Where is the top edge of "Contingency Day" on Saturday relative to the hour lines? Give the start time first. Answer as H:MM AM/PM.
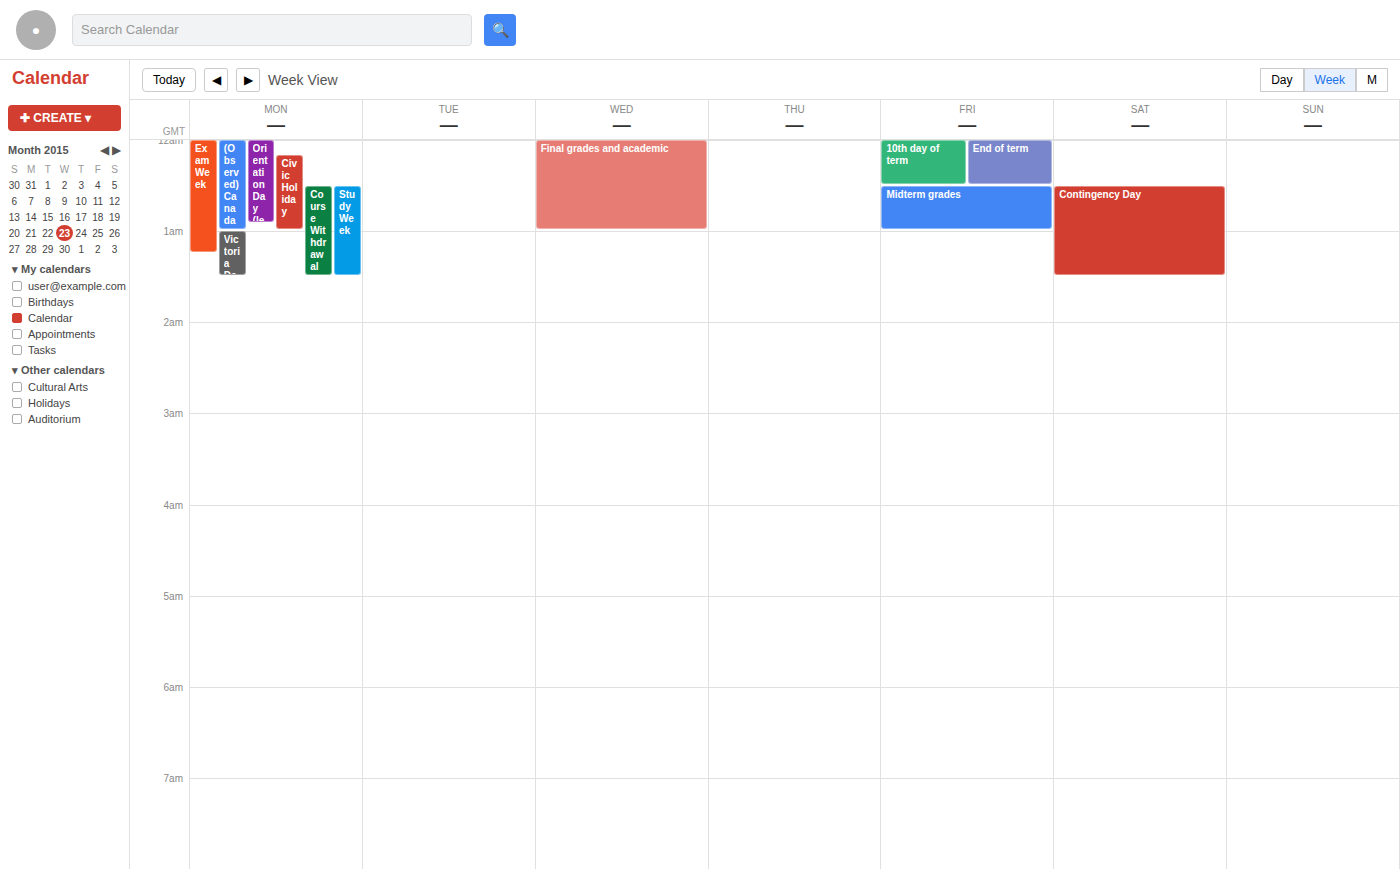
12:30 AM -- halfway between the 12 AM and 1 AM lines.